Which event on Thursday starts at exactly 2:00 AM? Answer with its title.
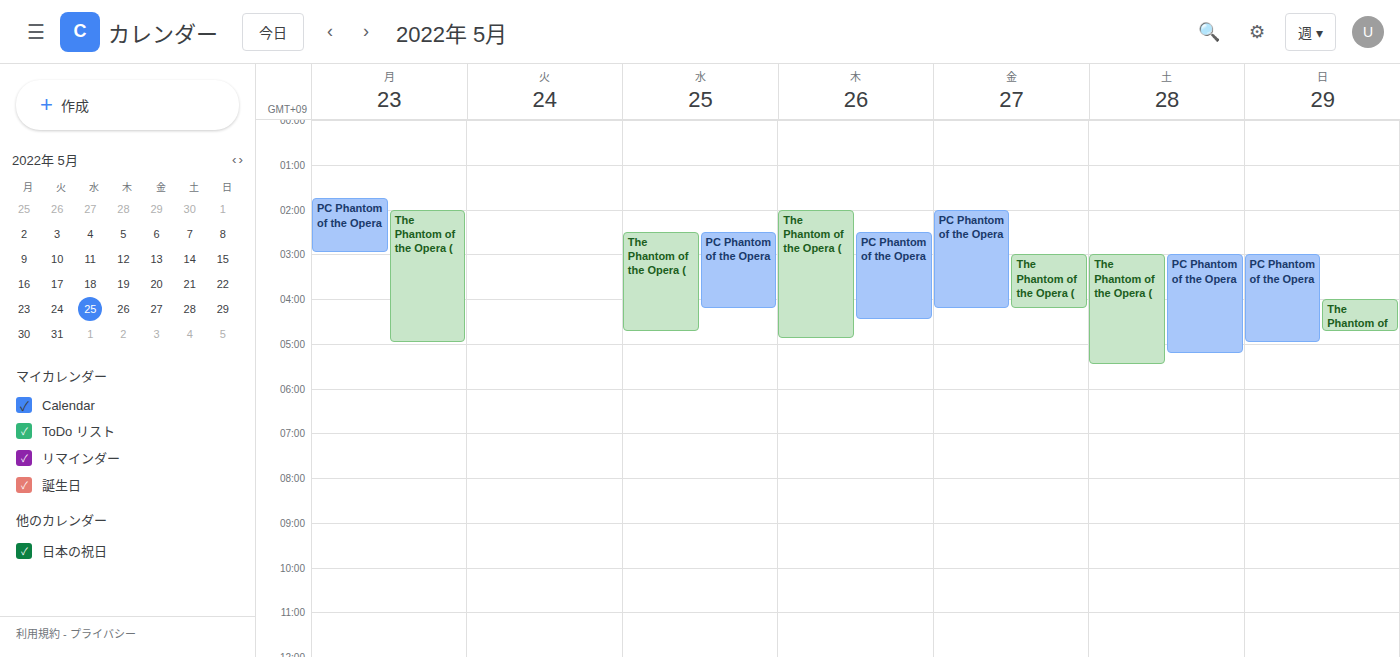
"The Phantom of the Opera ("